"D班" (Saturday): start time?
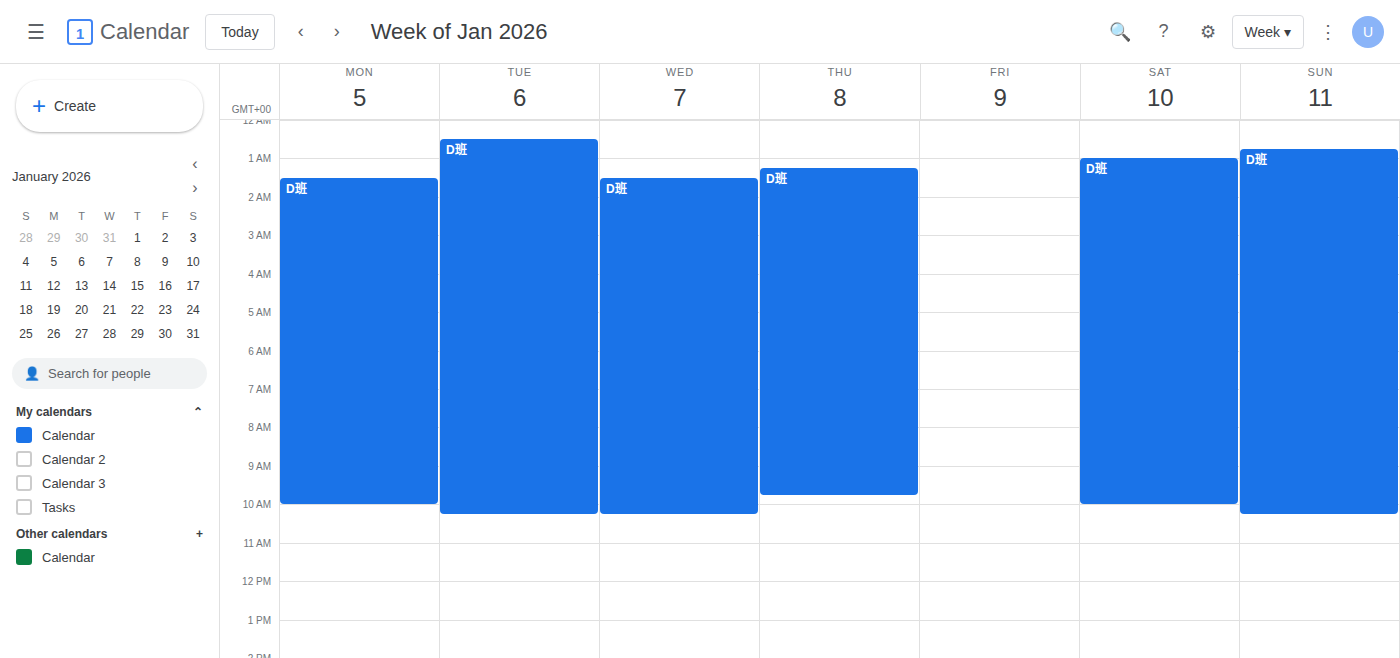
1:00 AM